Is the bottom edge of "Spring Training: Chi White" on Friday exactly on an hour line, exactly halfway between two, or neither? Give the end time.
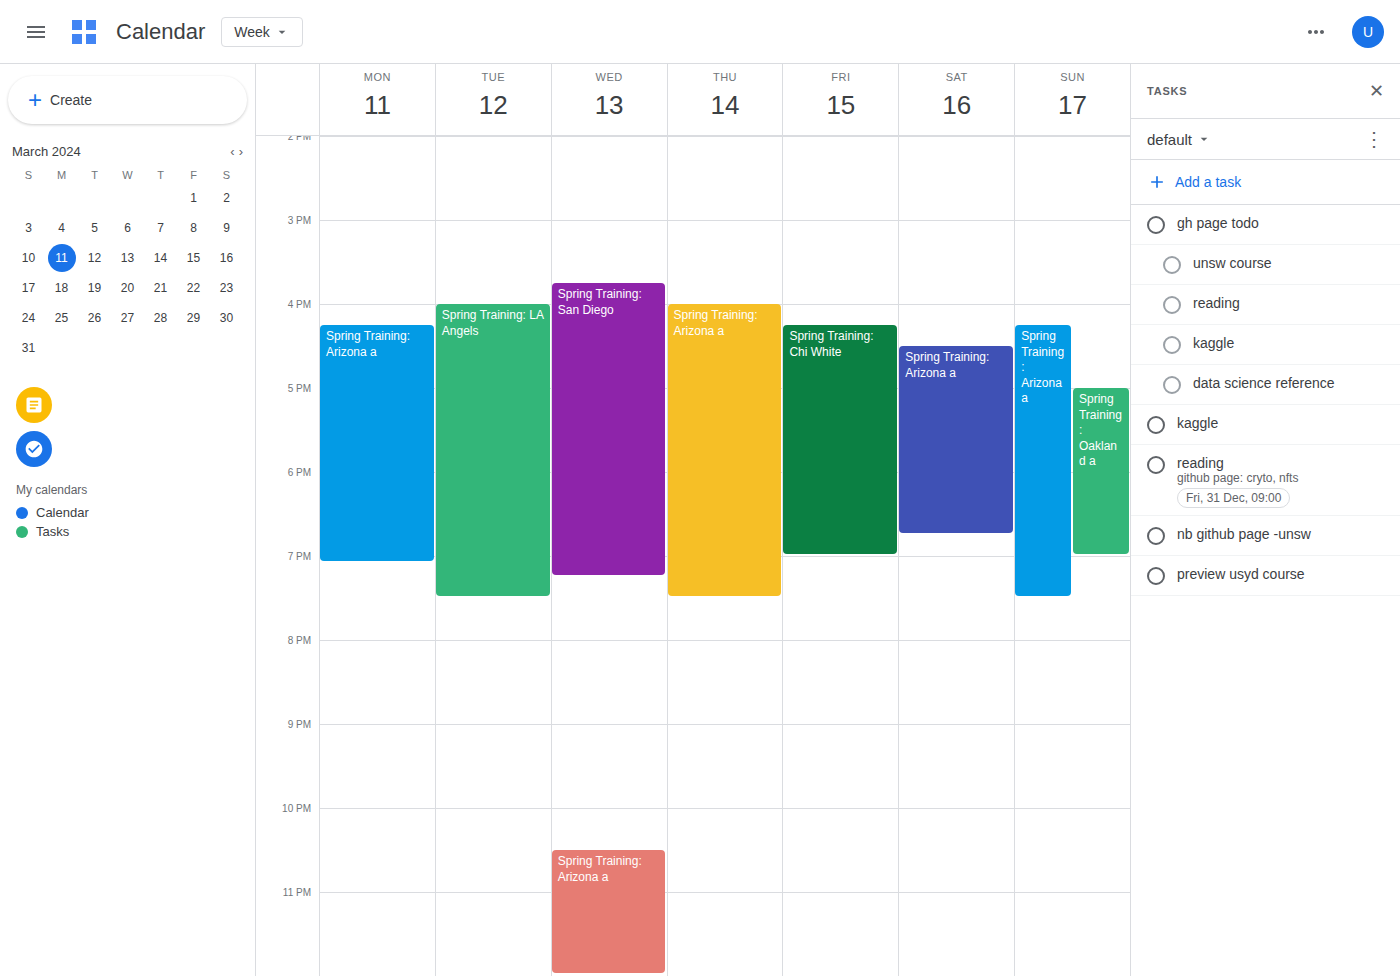
7:00 PM -- exactly on the 7 PM line.